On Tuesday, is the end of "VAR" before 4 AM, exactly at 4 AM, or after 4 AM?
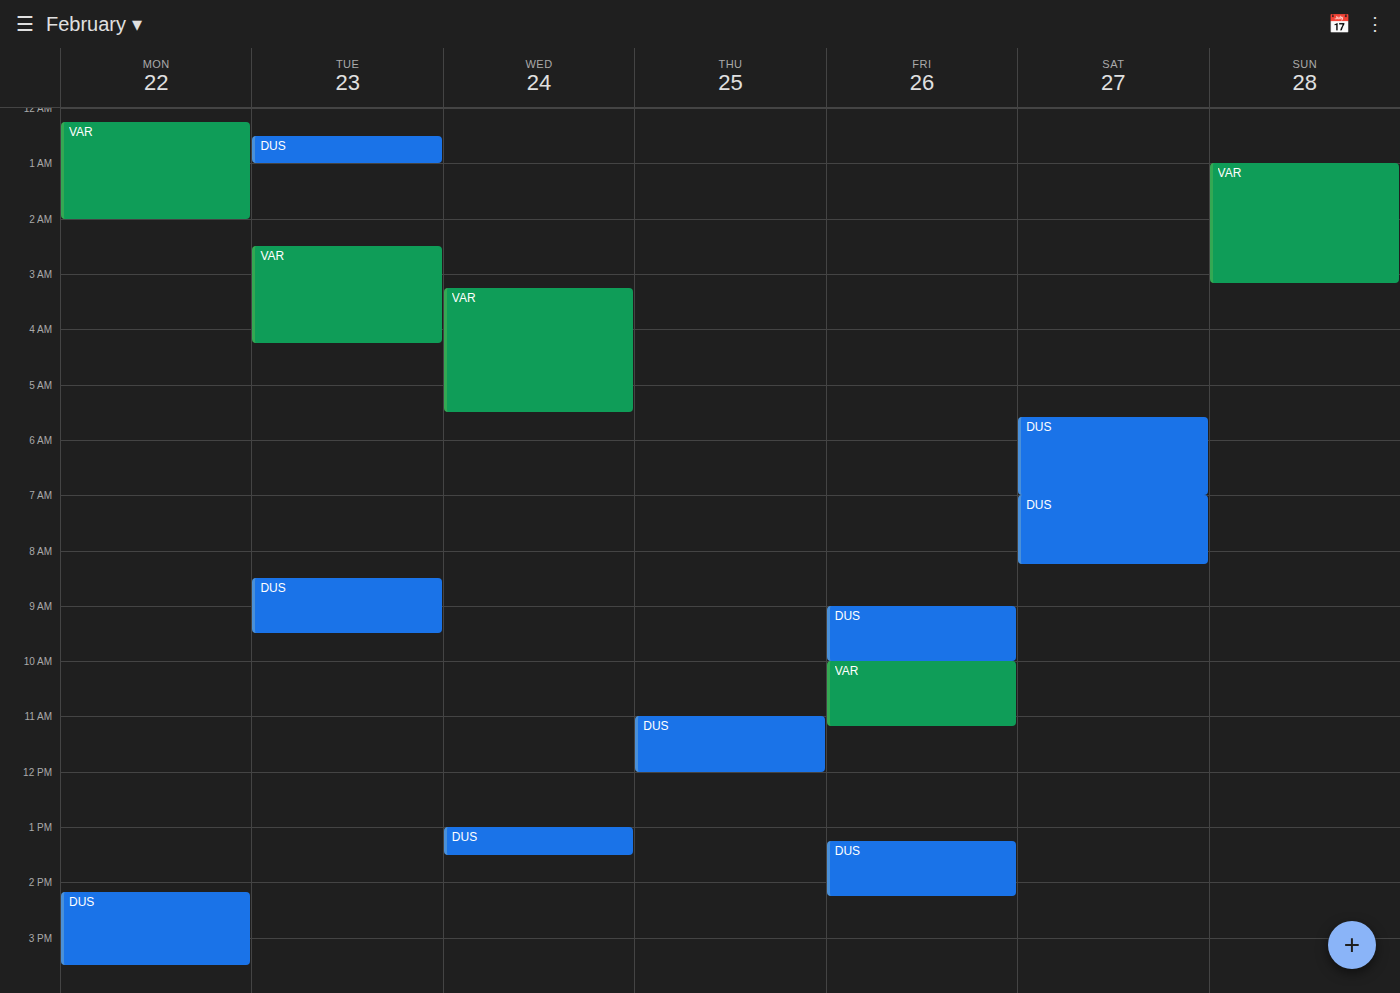
4:15 AM -- after 4 AM, 15 minutes below the 4 AM line.